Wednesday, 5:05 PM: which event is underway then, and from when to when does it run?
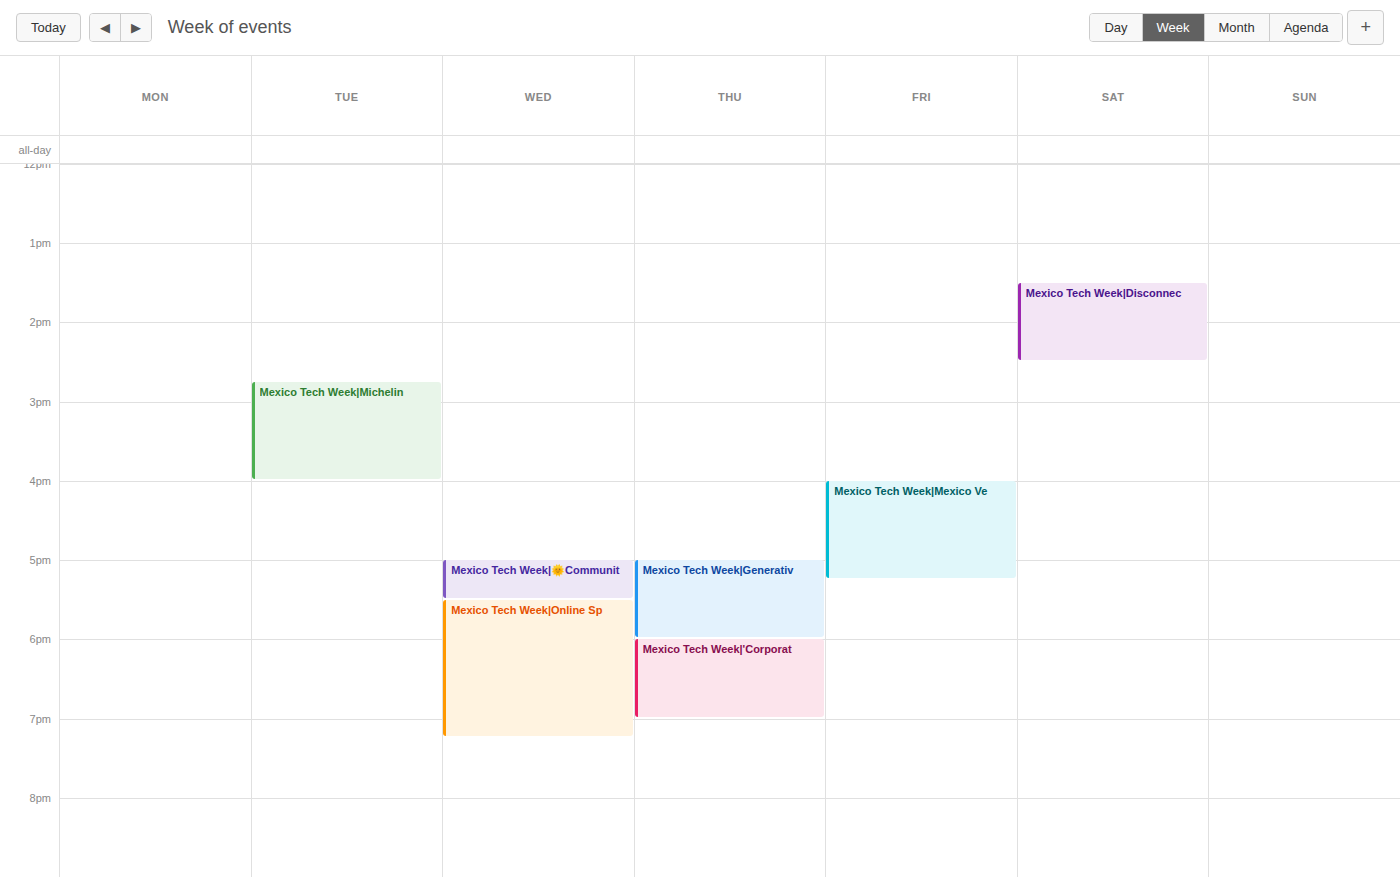
"Mexico Tech Week|🌞Communit", 5:00 PM to 5:30 PM